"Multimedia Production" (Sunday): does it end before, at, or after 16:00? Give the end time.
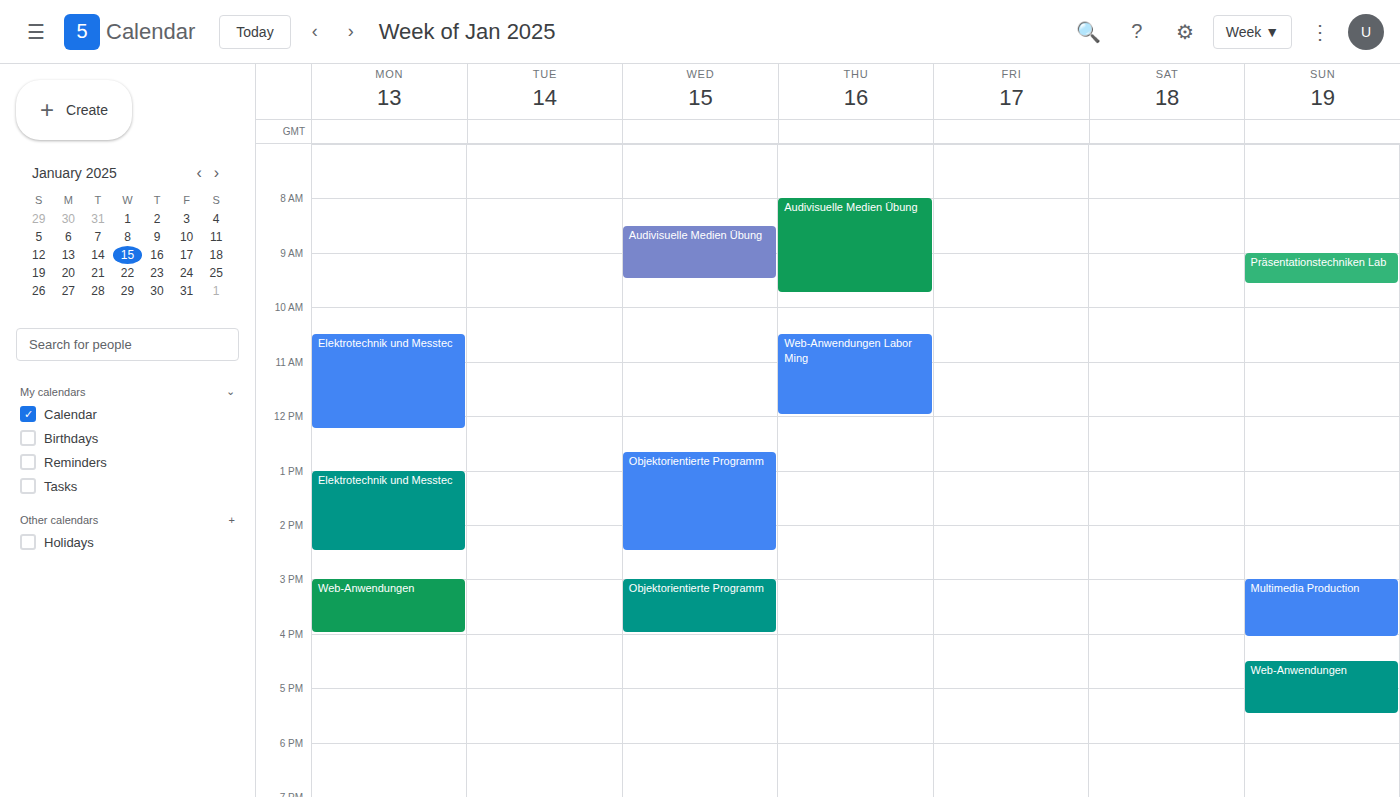
16:05 -- after 16:00, 5 minutes below the 16:00 line.